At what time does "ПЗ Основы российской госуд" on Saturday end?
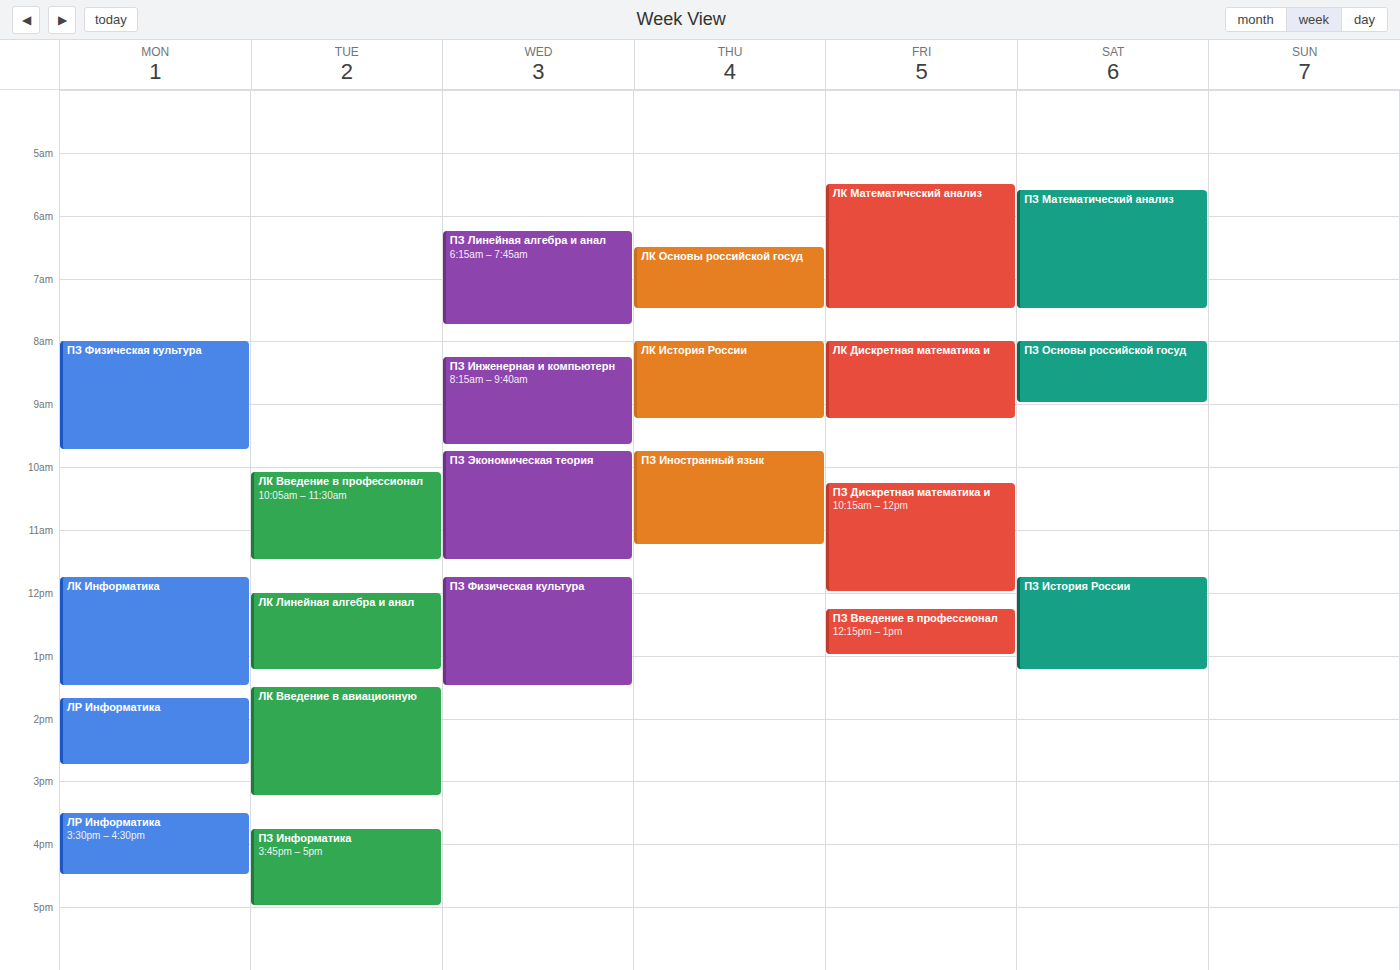
9:00 AM